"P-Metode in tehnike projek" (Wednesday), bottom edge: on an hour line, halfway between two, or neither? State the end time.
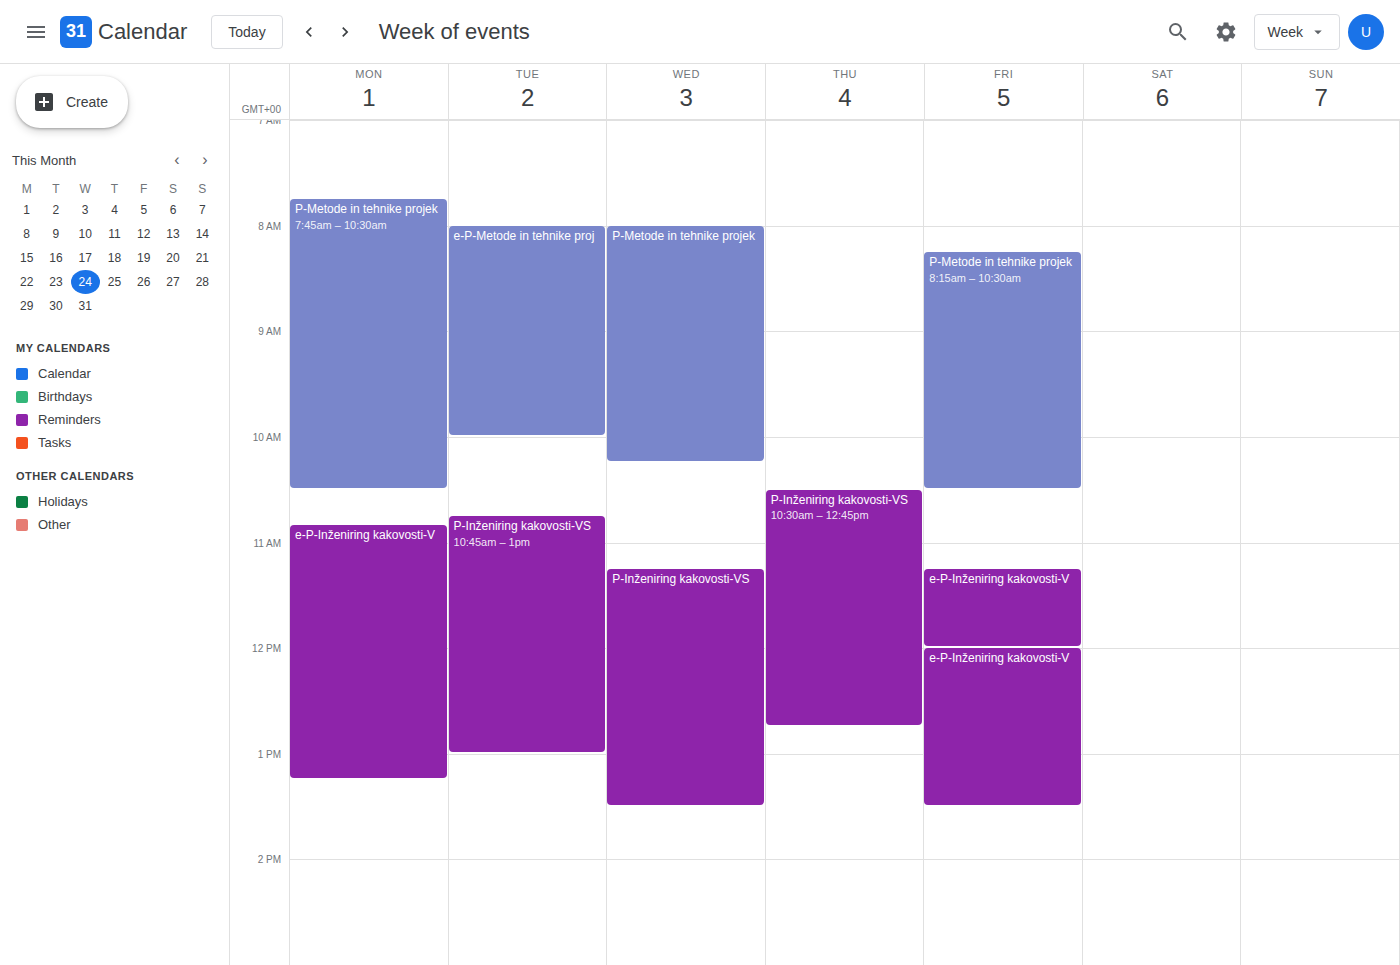
10:15 AM -- neither: a quarter of the way from the 10 AM line to the 11 AM line.